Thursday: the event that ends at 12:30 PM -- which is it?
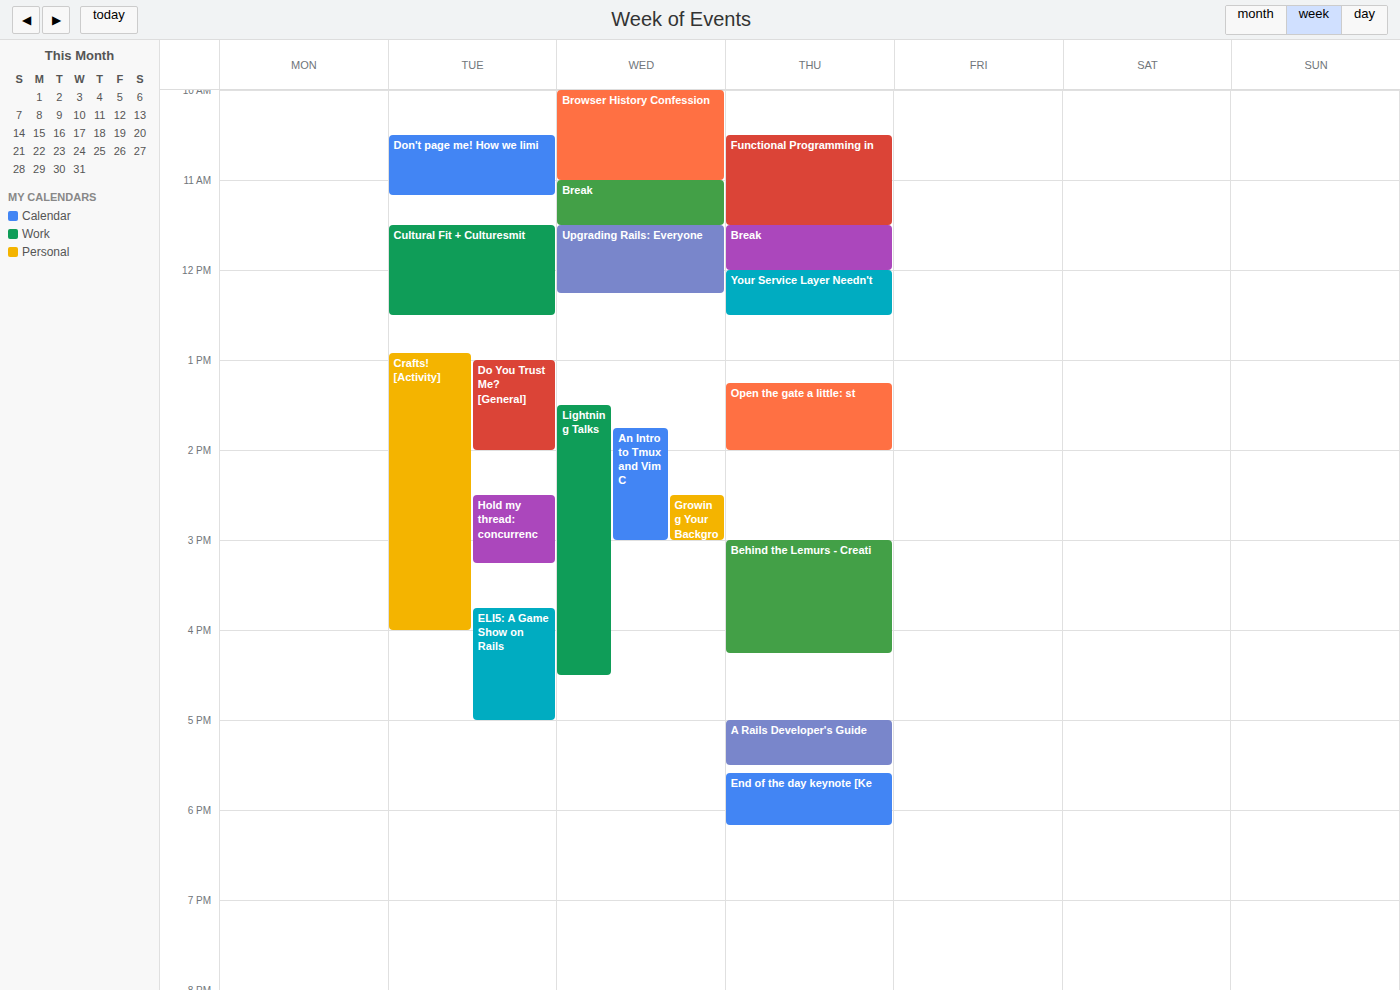
"Your Service Layer Needn't"